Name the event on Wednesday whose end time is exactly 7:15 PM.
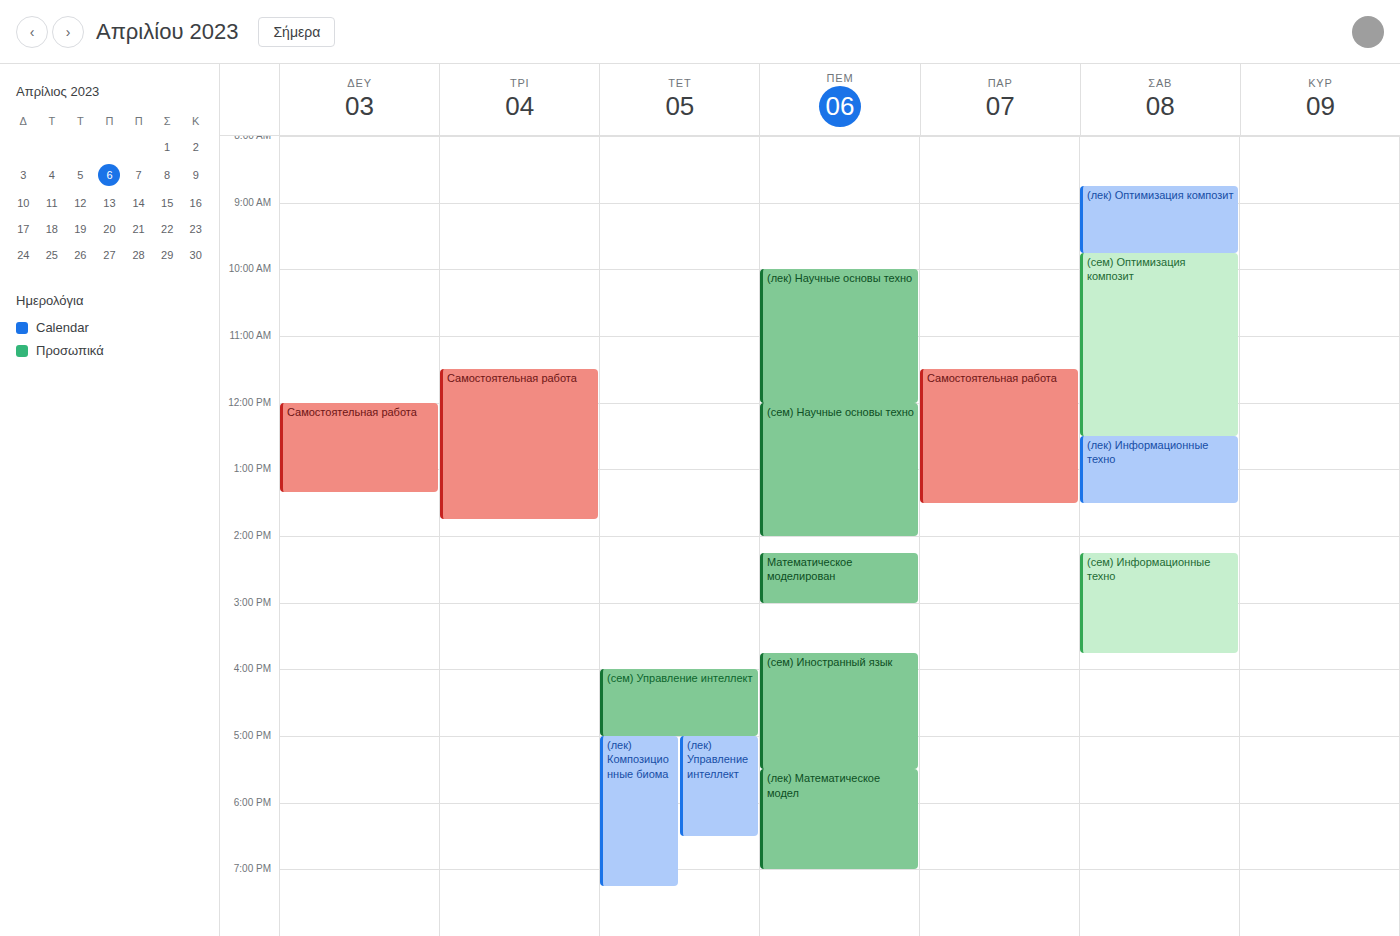
"(лек) Композиционные биома"